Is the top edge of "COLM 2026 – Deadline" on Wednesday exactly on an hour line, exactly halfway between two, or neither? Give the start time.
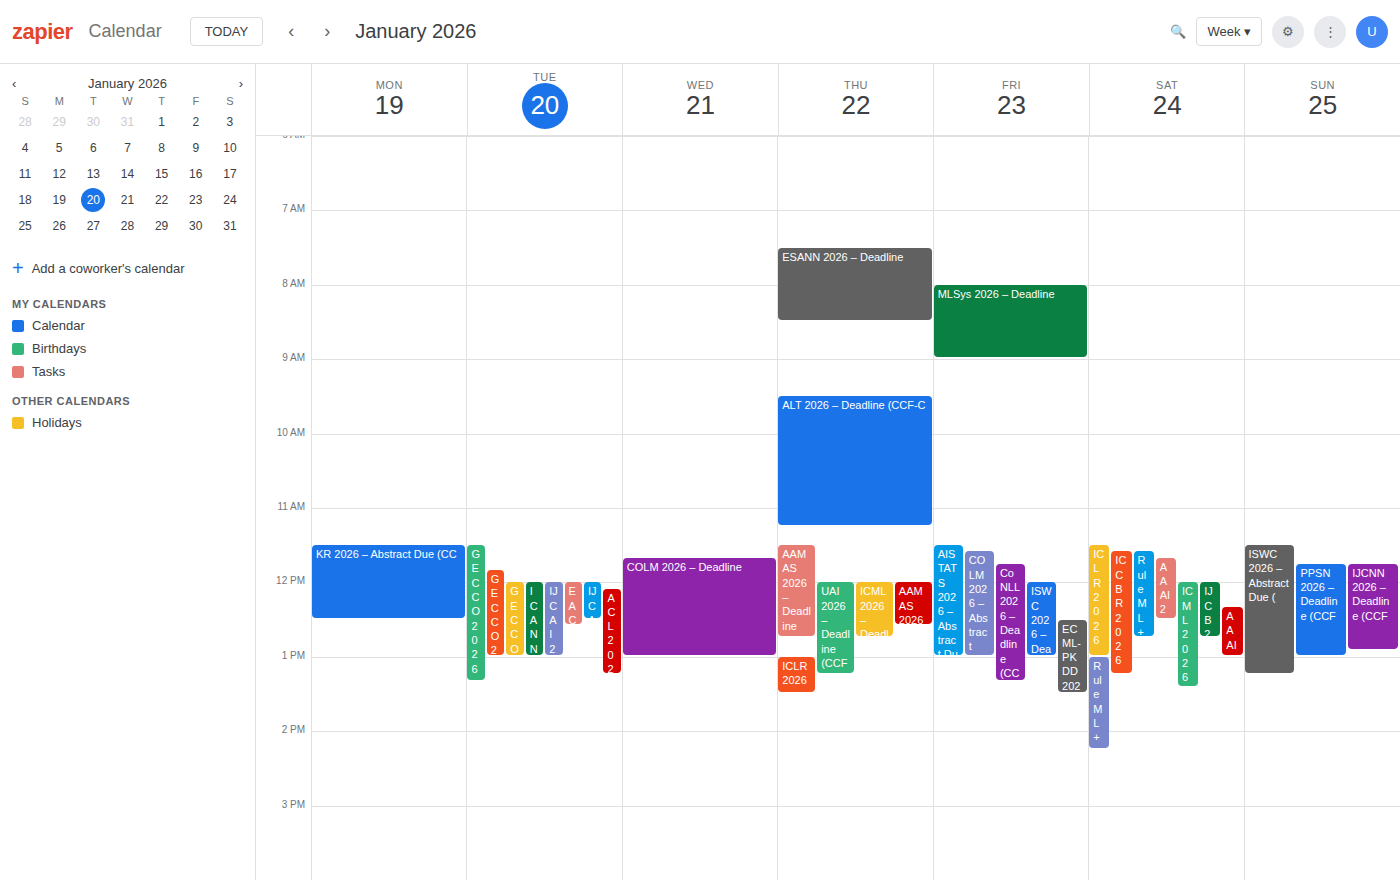
11:40 AM -- neither: 40 minutes below the 11 AM line and 20 minutes above the 12 PM line.